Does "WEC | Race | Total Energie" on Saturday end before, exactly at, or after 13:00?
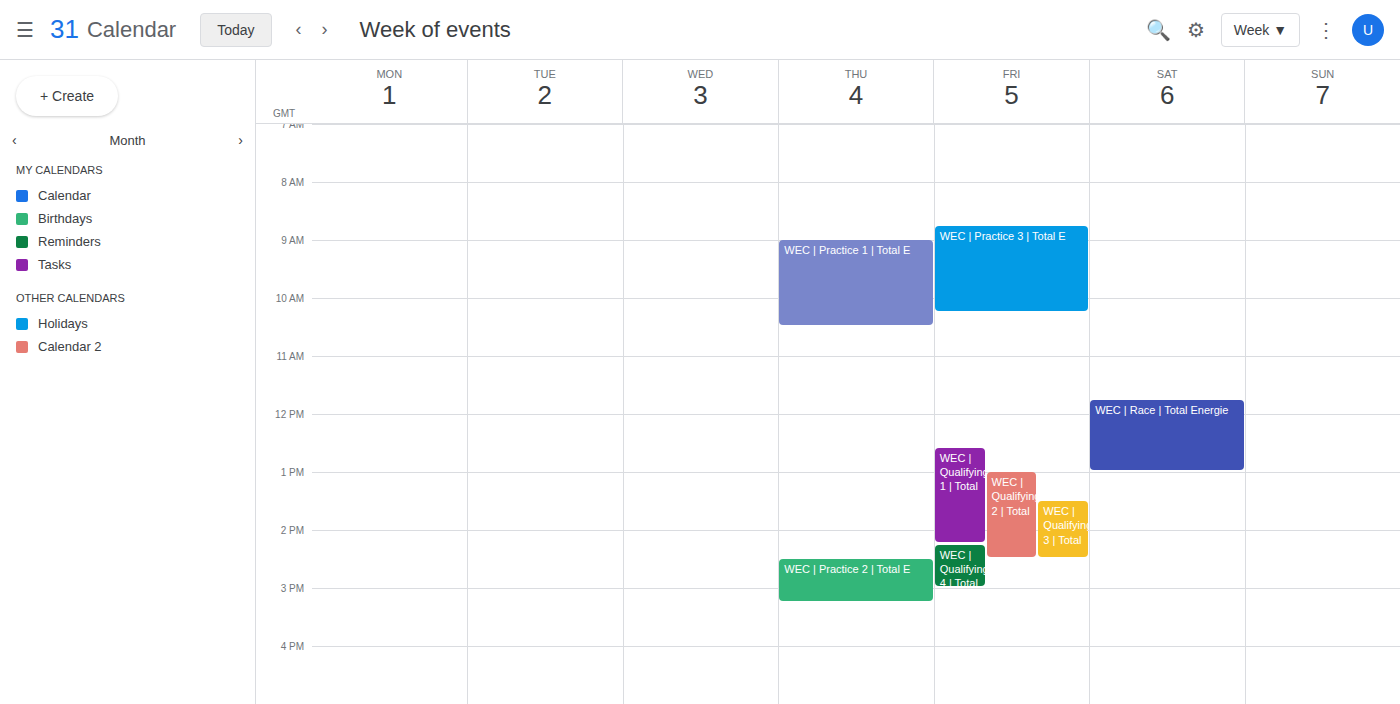
13:00 -- exactly at 13:00, on the 13:00 line.